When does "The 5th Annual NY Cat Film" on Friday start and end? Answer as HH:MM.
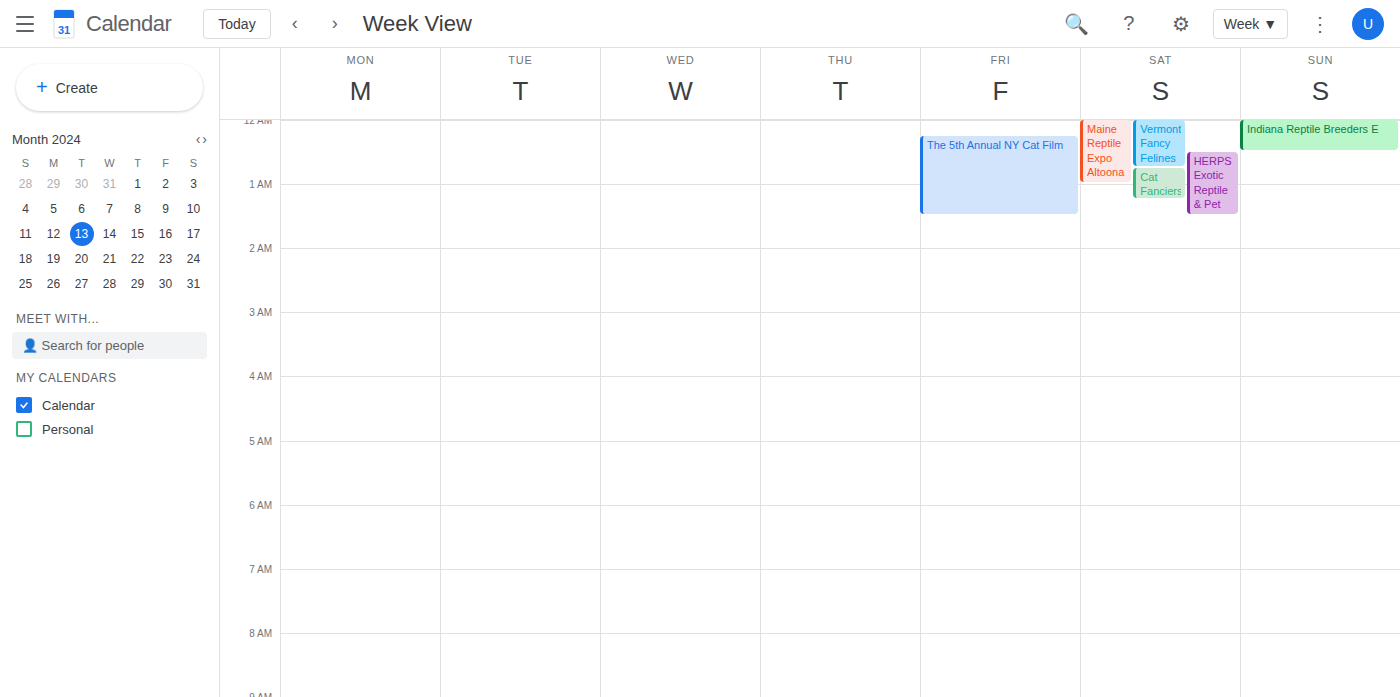
00:15 to 01:30